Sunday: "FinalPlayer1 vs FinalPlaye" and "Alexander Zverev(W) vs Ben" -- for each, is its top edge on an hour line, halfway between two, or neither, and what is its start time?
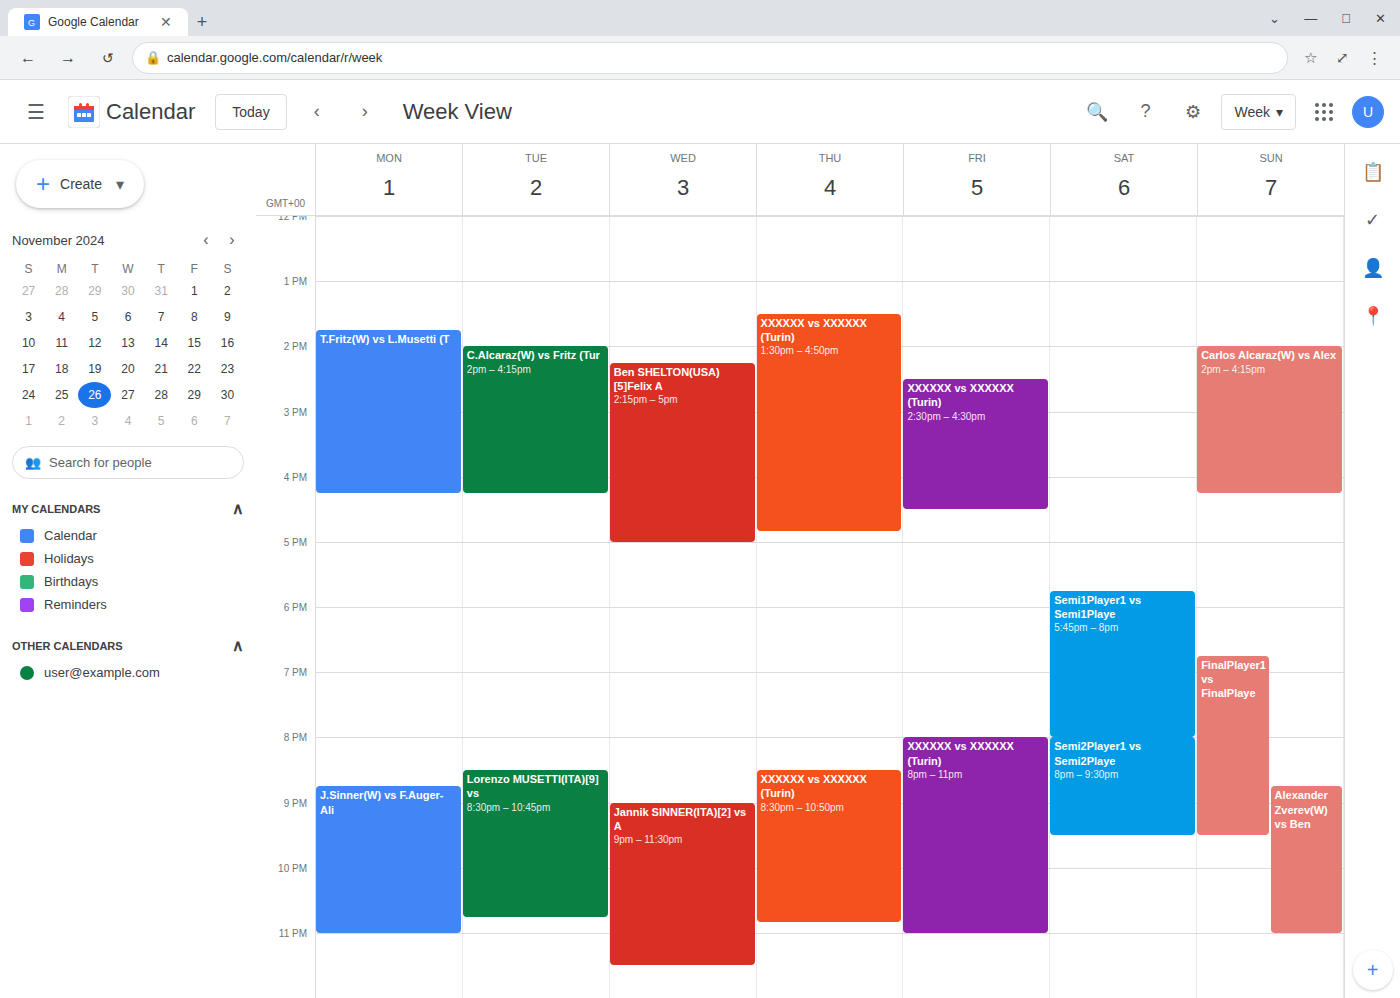
"FinalPlayer1 vs FinalPlaye": 6:45 PM, neither: three quarters of the way from the 6 PM line to the 7 PM line. "Alexander Zverev(W) vs Ben": 8:45 PM, neither: three quarters of the way from the 8 PM line to the 9 PM line.